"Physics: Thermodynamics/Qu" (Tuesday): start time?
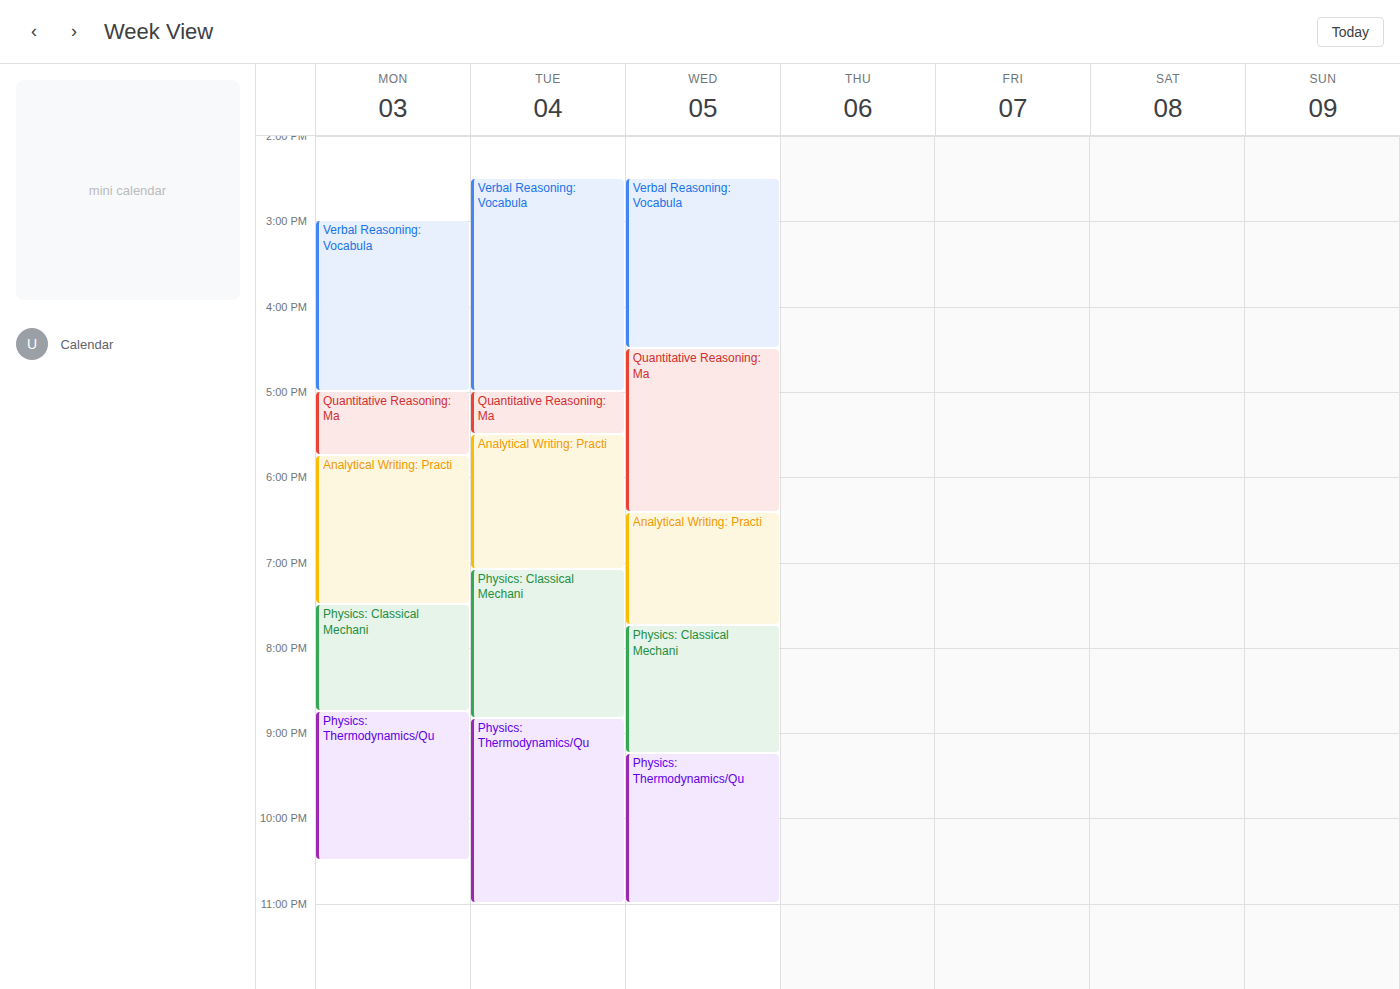
8:50 PM